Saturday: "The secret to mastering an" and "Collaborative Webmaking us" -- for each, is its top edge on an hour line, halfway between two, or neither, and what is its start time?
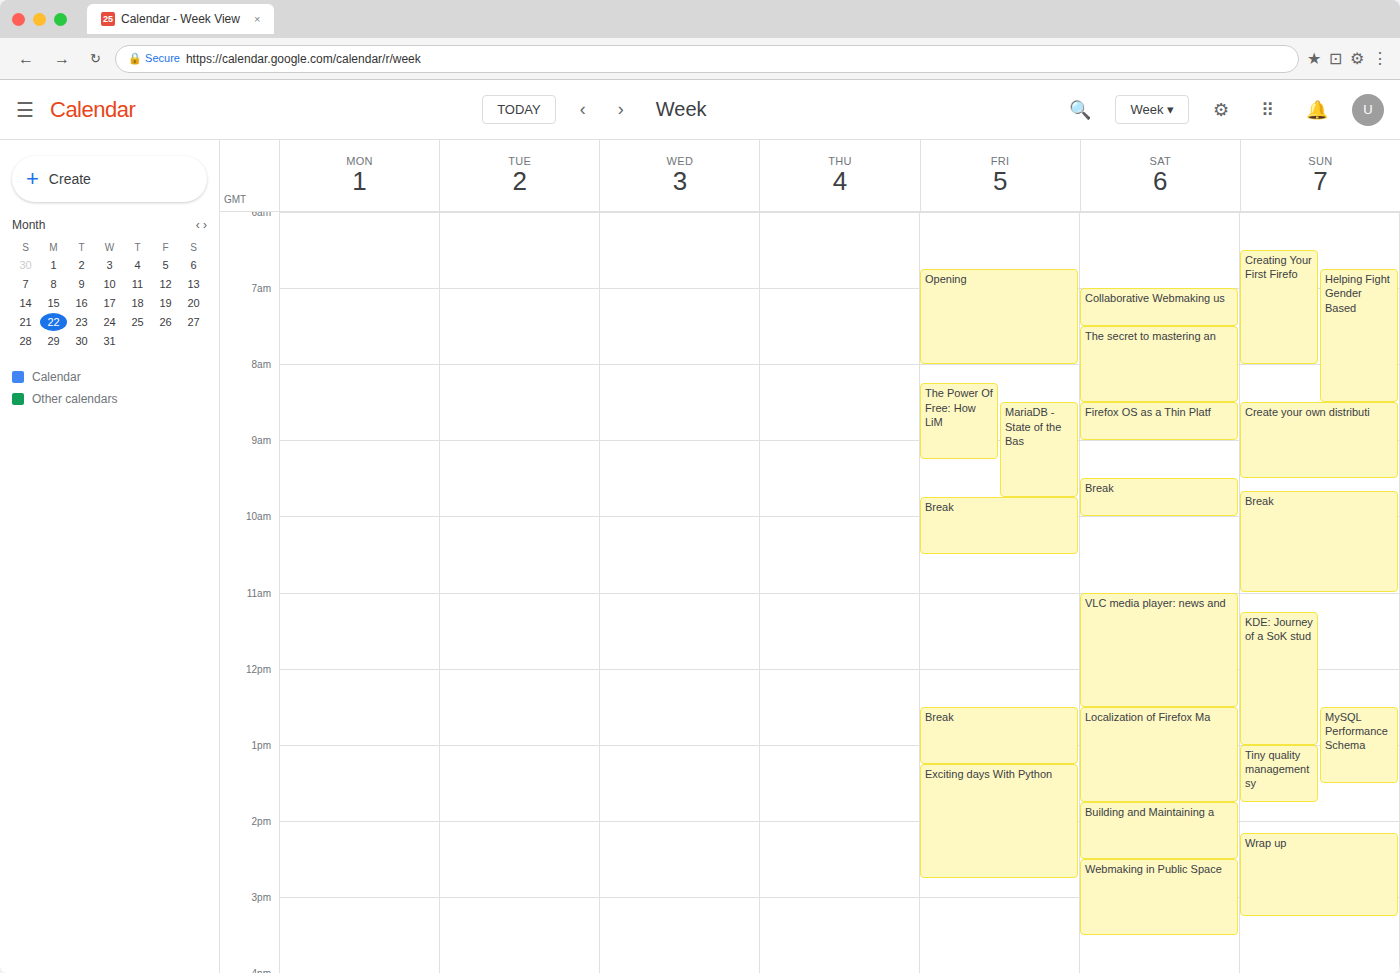
"The secret to mastering an": 7:30 AM, halfway between the 7 AM and 8 AM lines. "Collaborative Webmaking us": 7:00 AM, exactly on the 7 AM line.